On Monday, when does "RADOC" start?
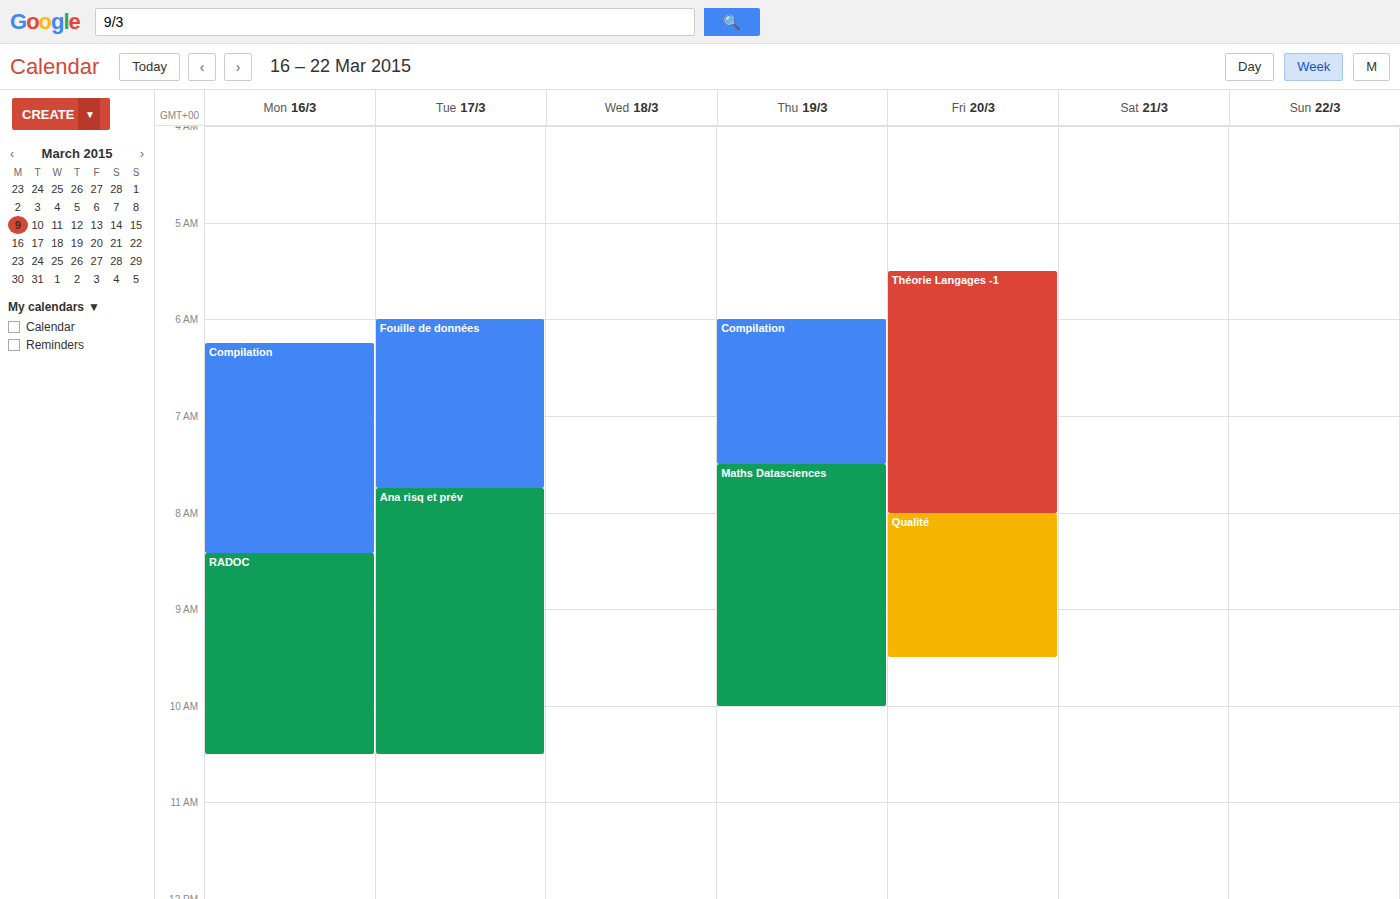
8:25 AM